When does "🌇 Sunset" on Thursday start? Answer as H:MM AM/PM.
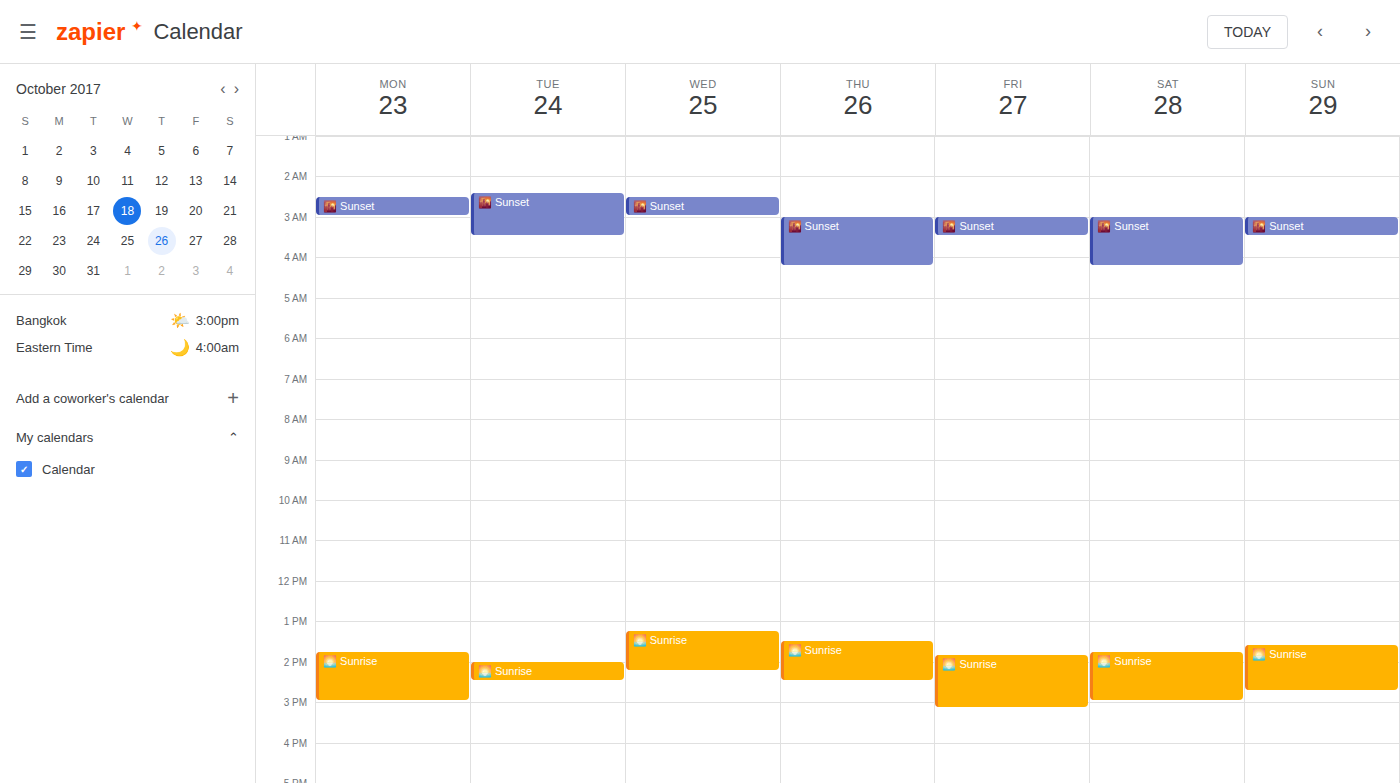
3:00 AM